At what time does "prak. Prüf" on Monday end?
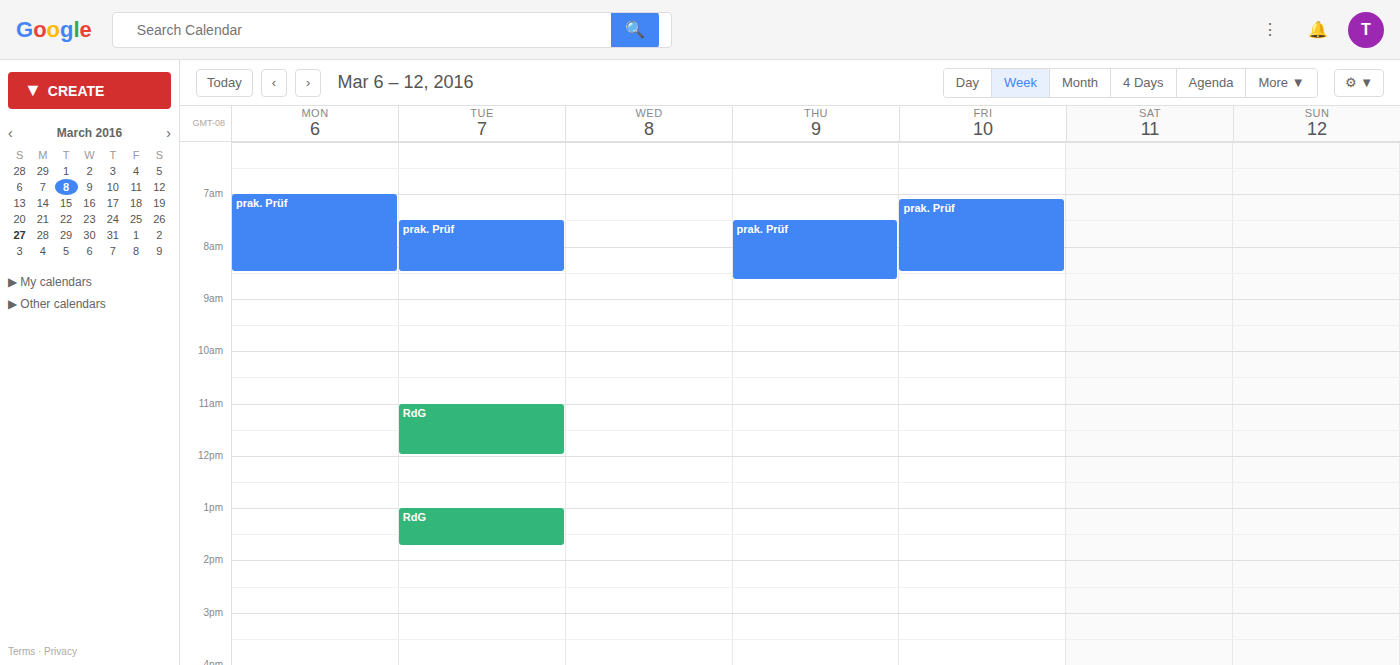
08:30